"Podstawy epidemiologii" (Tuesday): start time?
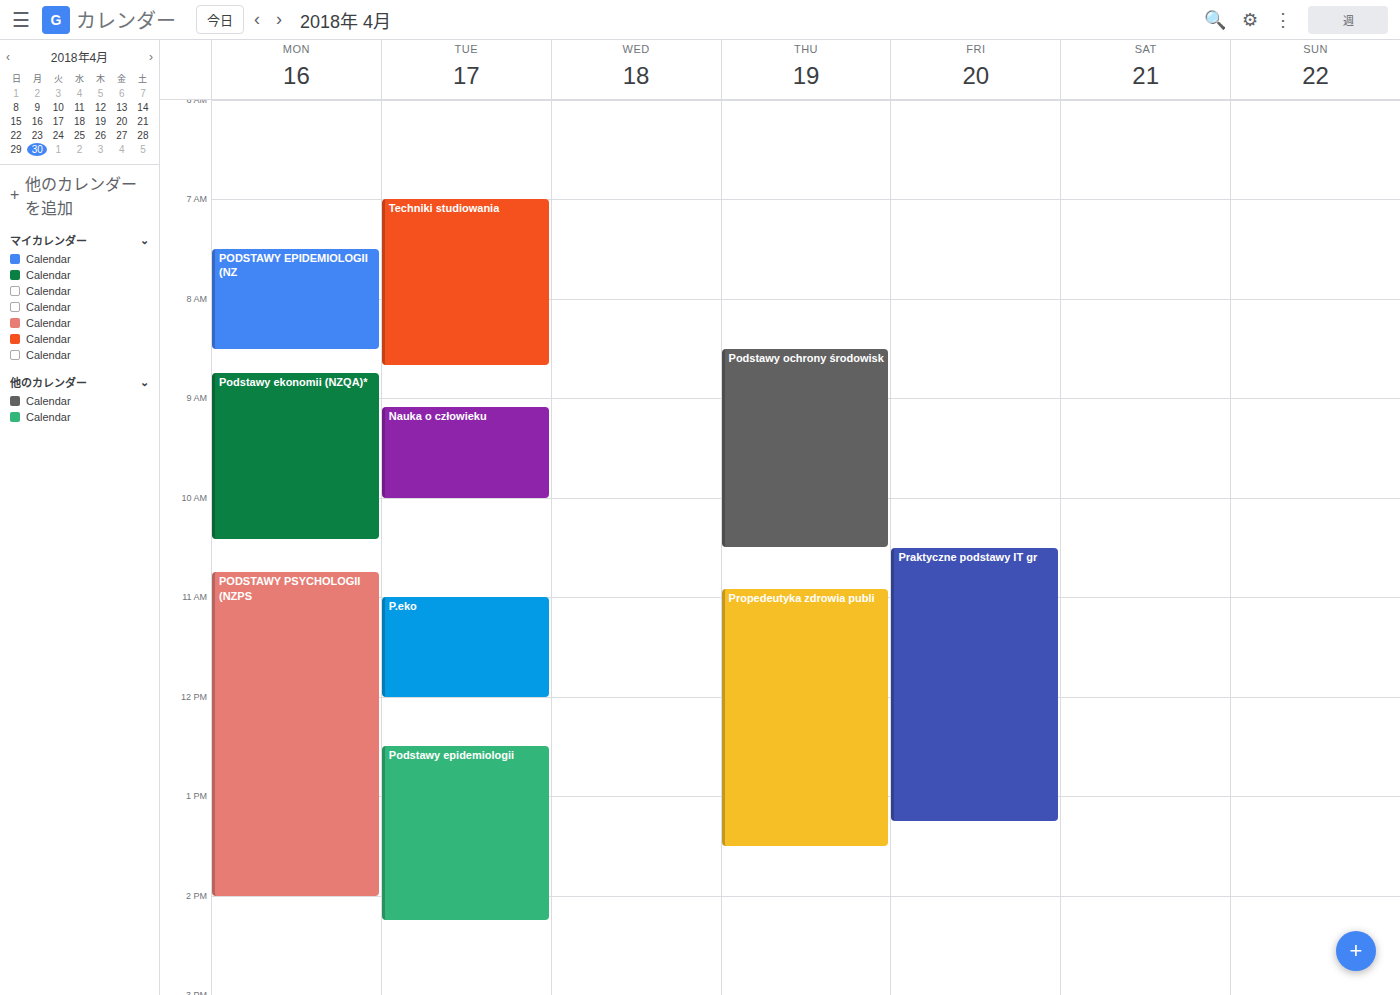
12:30 PM